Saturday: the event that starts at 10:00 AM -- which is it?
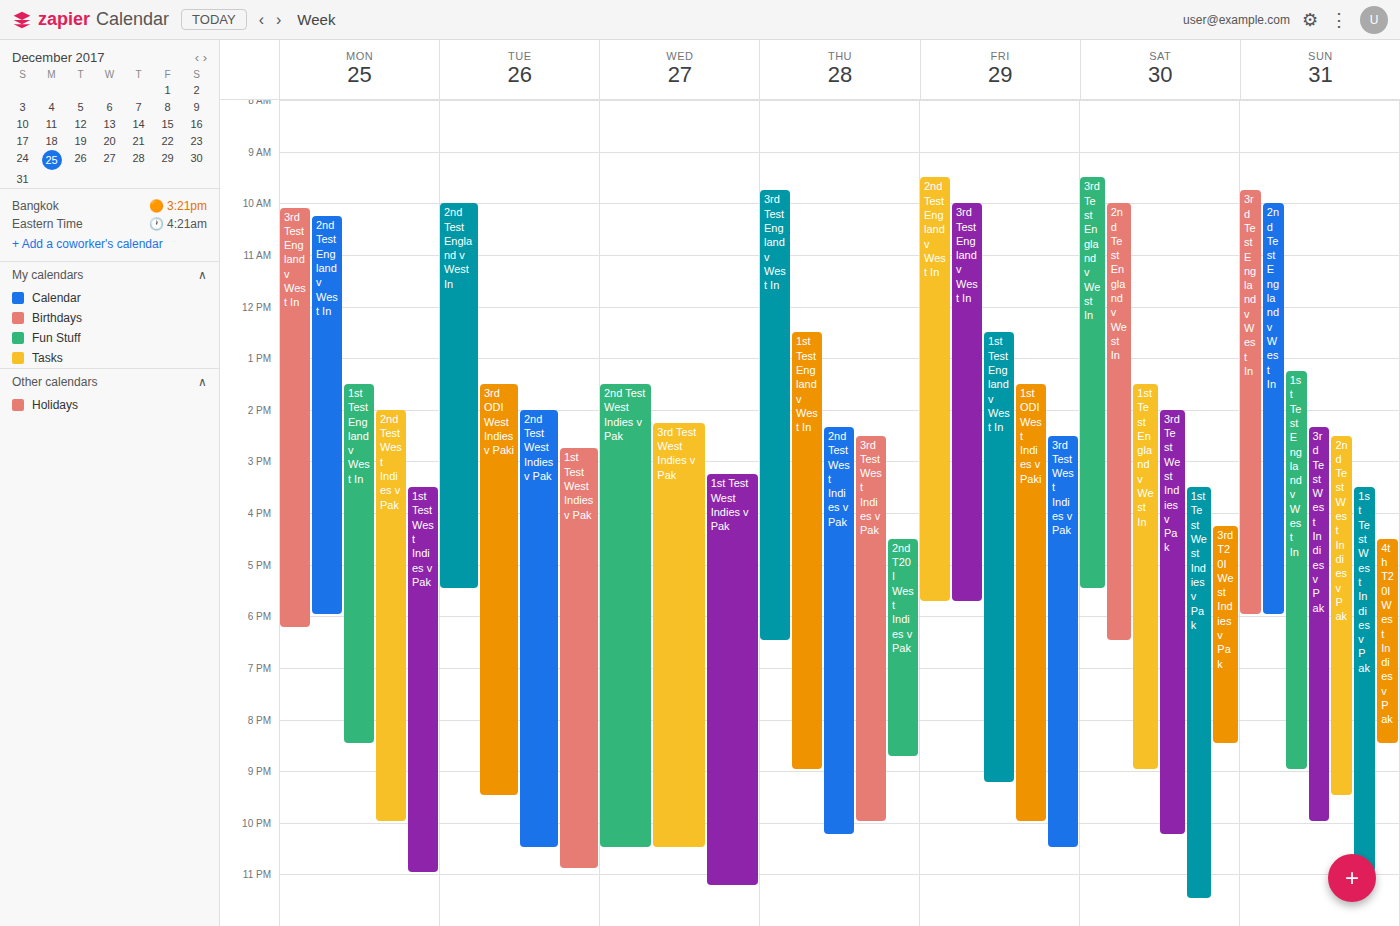
"2nd Test England v West In"